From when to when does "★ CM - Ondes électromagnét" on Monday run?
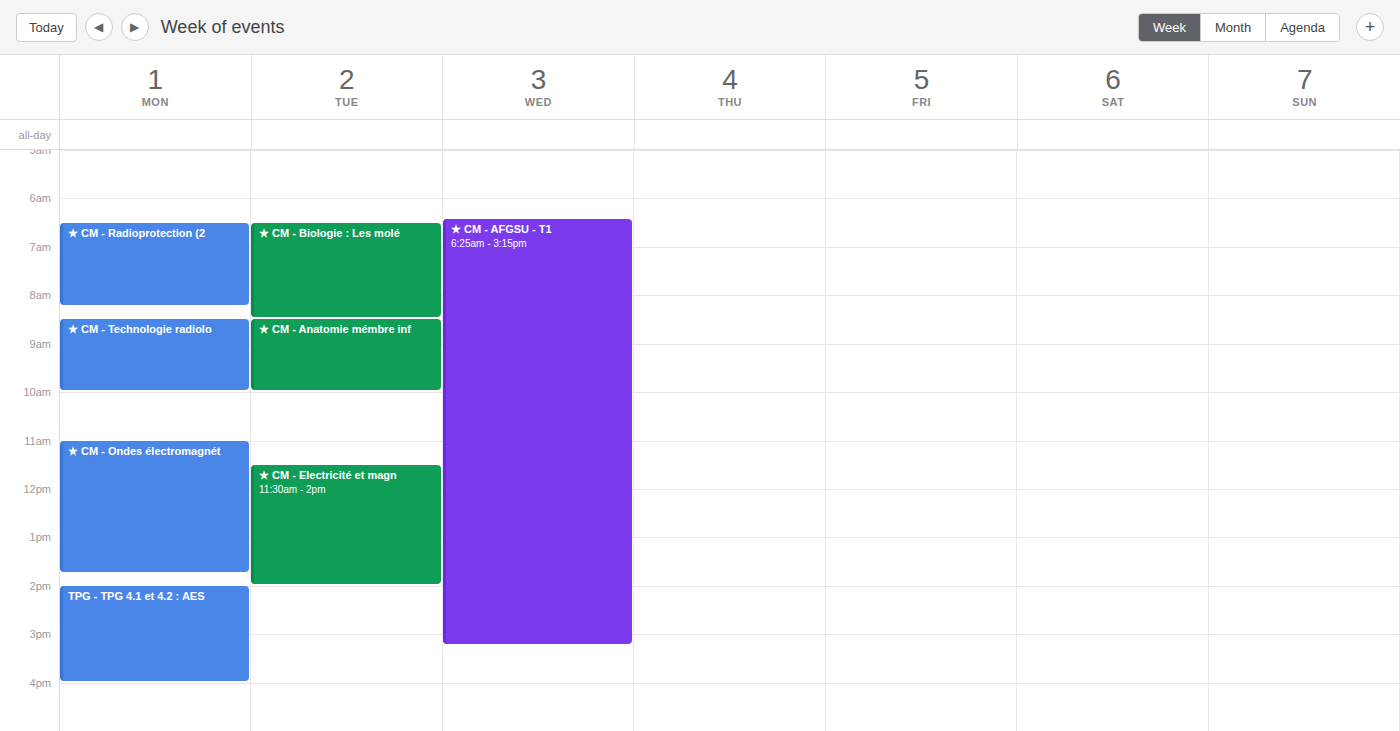
11:00 AM to 1:45 PM